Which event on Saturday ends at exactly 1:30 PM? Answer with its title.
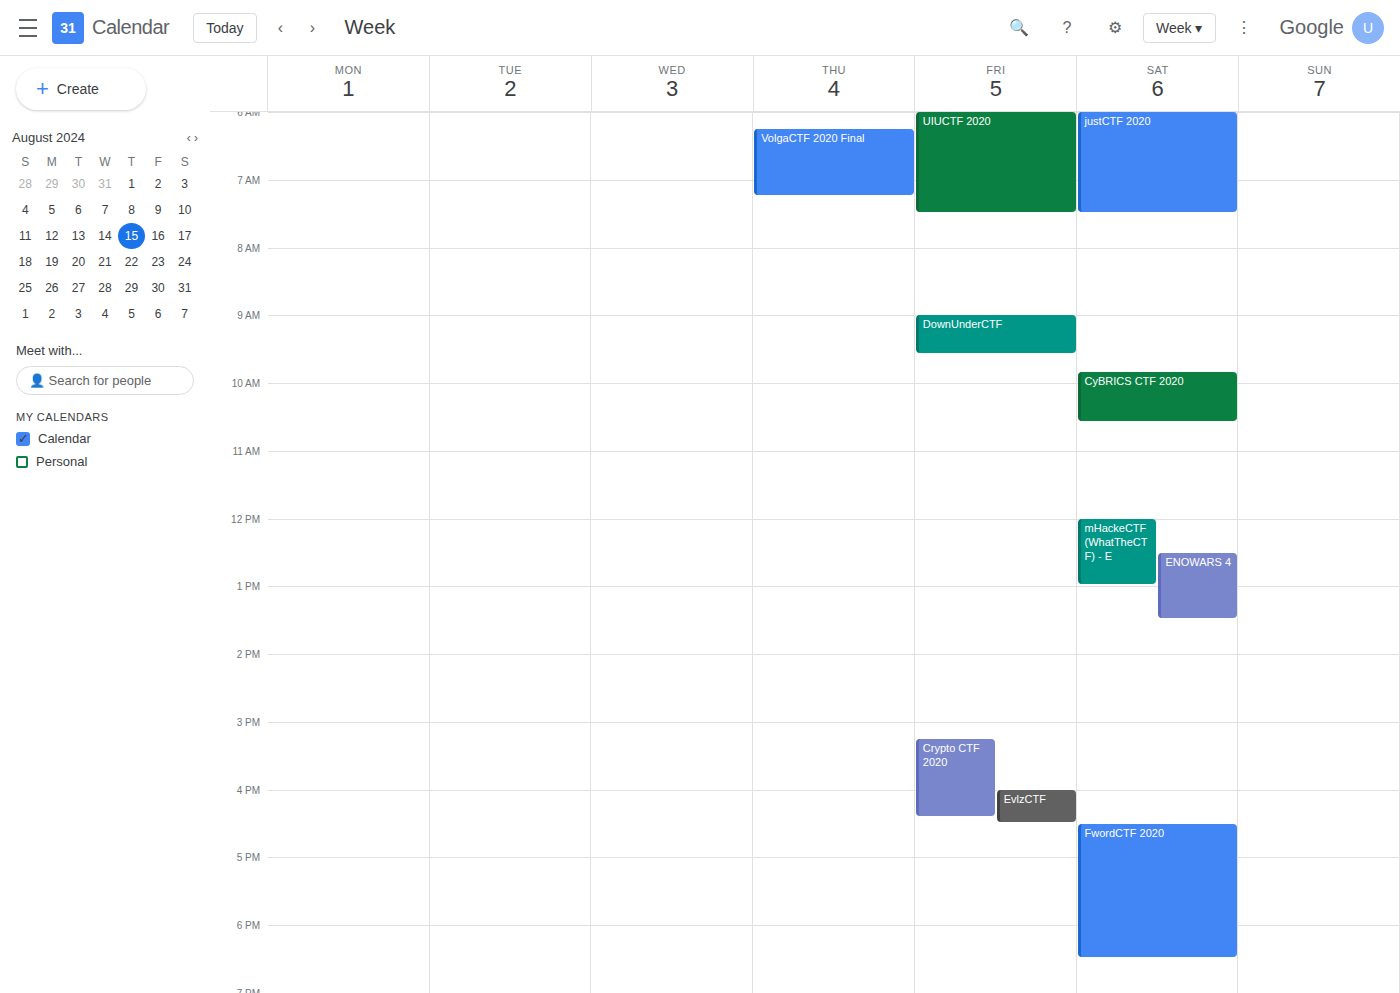
"ENOWARS 4"